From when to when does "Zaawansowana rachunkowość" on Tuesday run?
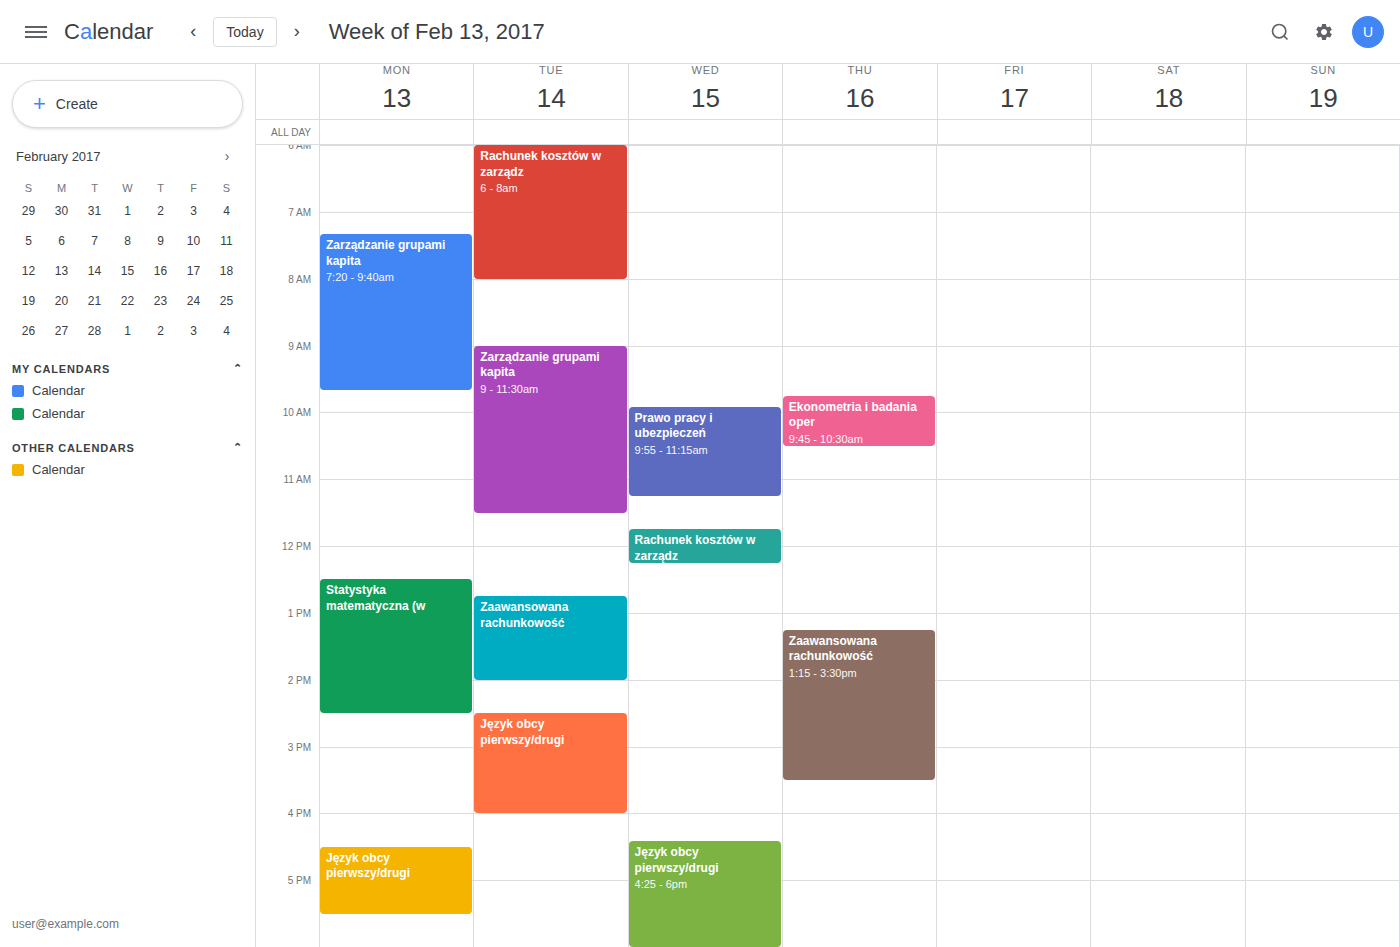
12:45 PM to 2:00 PM